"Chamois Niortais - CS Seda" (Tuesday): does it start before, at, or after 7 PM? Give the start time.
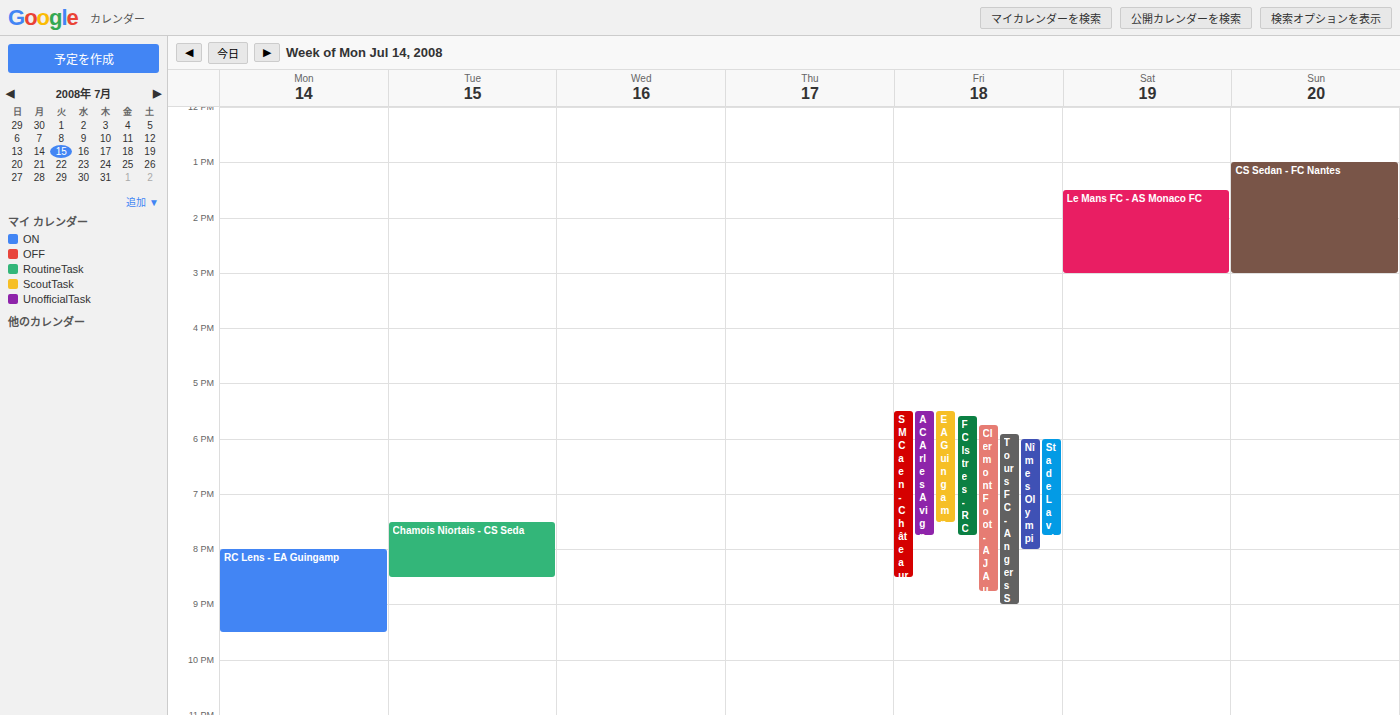
7:30 PM -- after 7 PM, 30 minutes below the 7 PM line.